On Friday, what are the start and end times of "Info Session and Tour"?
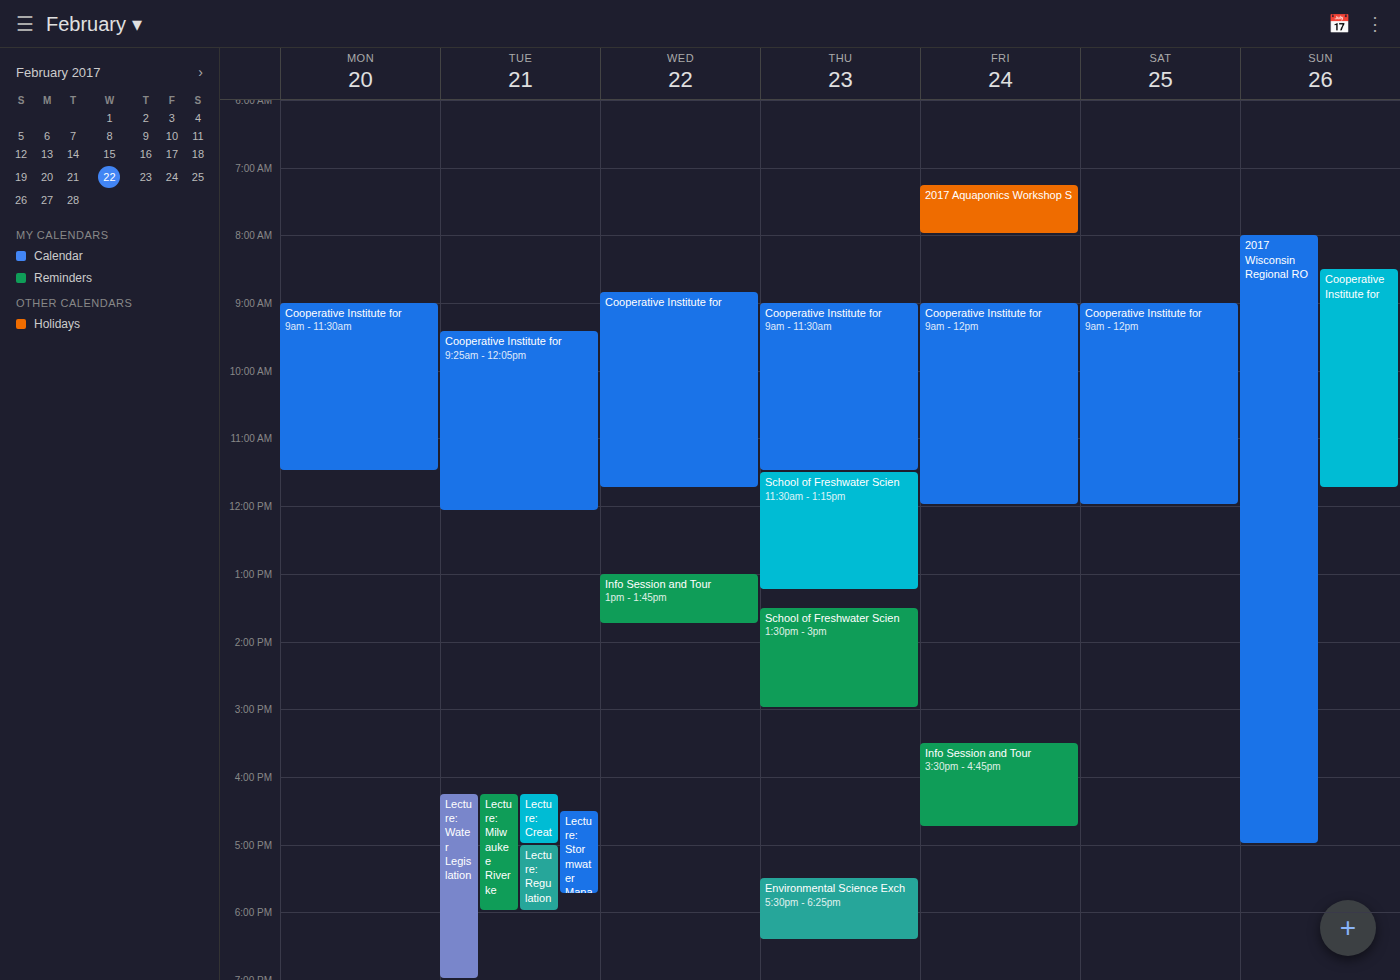
3:30 PM to 4:45 PM